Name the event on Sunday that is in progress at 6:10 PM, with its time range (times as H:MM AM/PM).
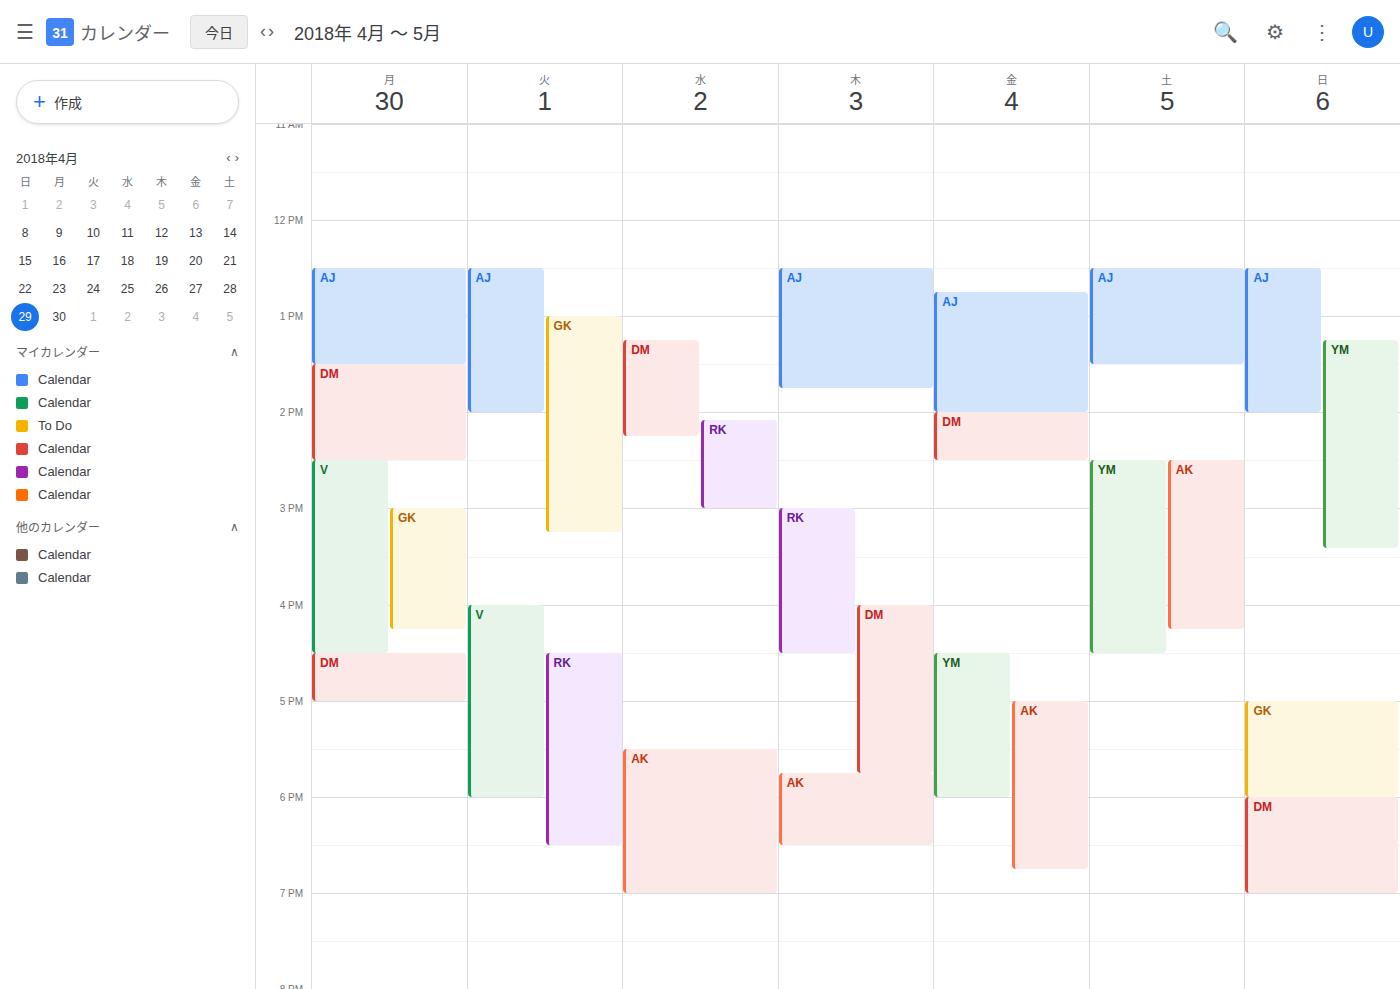
"DM", 6:00 PM to 7:00 PM